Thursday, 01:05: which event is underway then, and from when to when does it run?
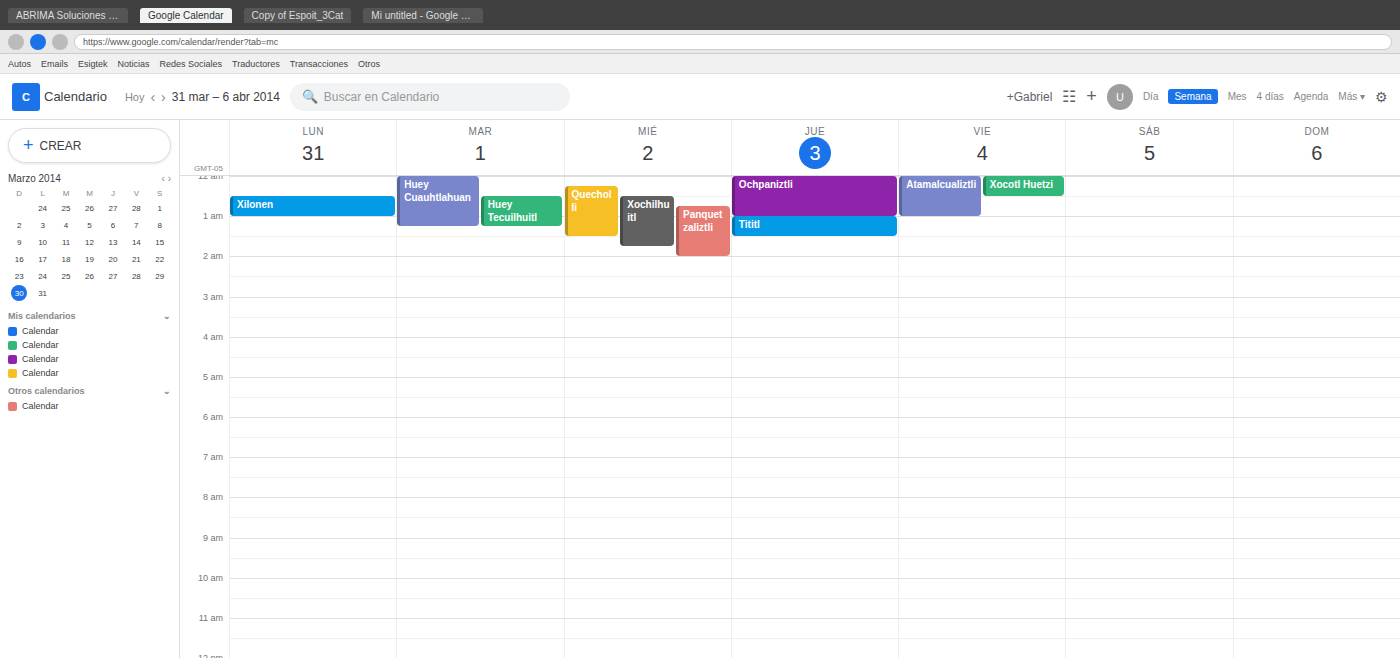
"Tititl", 01:00 to 01:30